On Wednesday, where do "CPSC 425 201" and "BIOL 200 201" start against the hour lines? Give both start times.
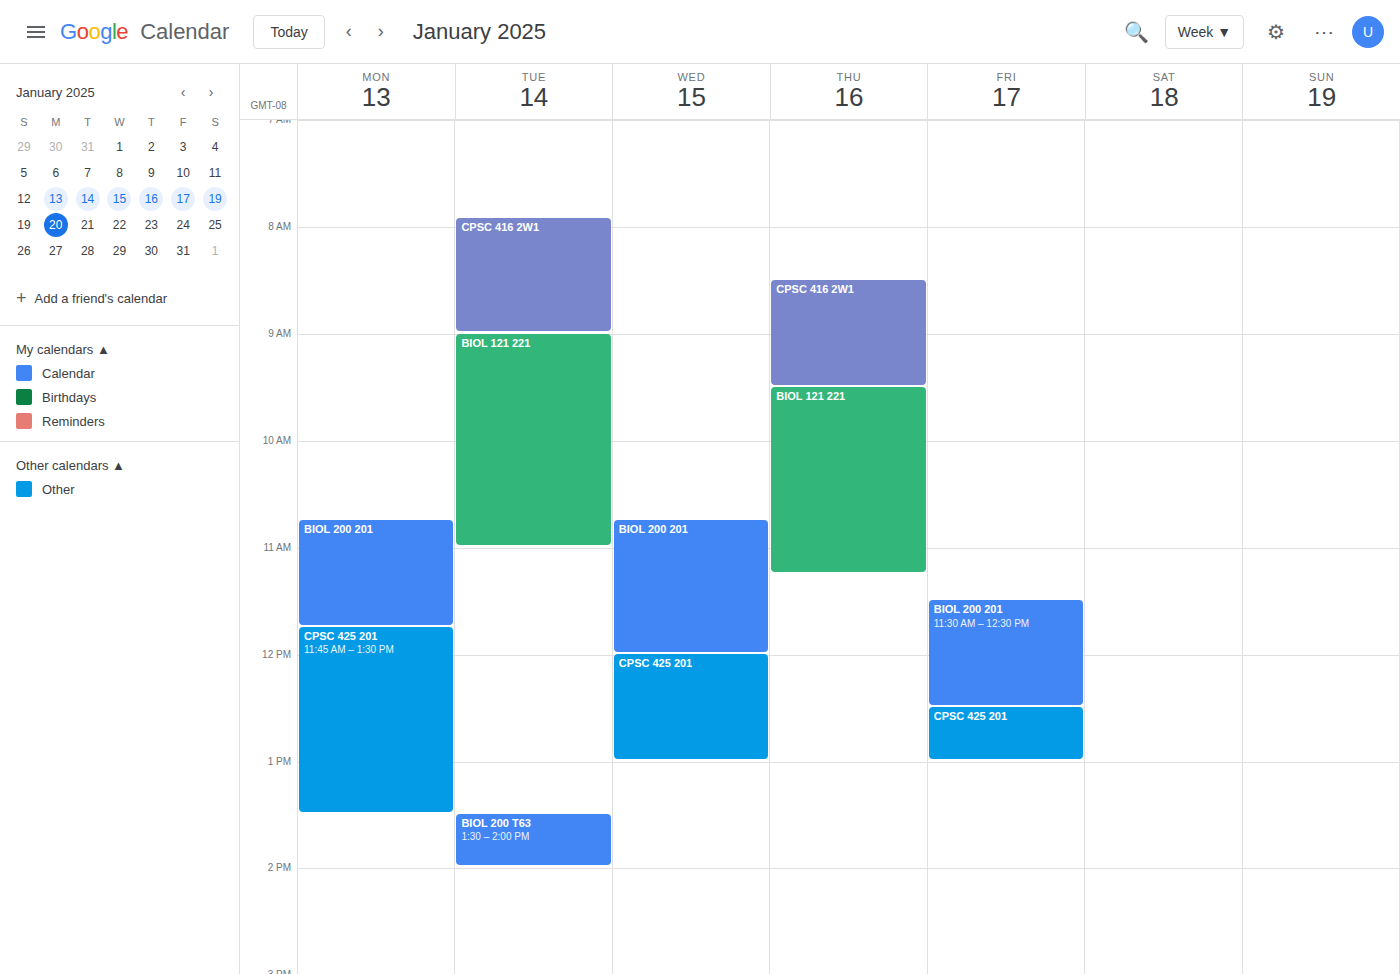
"CPSC 425 201": 12:00 PM, exactly on the 12 PM line. "BIOL 200 201": 10:45 AM, neither: three quarters of the way from the 10 AM line to the 11 AM line.